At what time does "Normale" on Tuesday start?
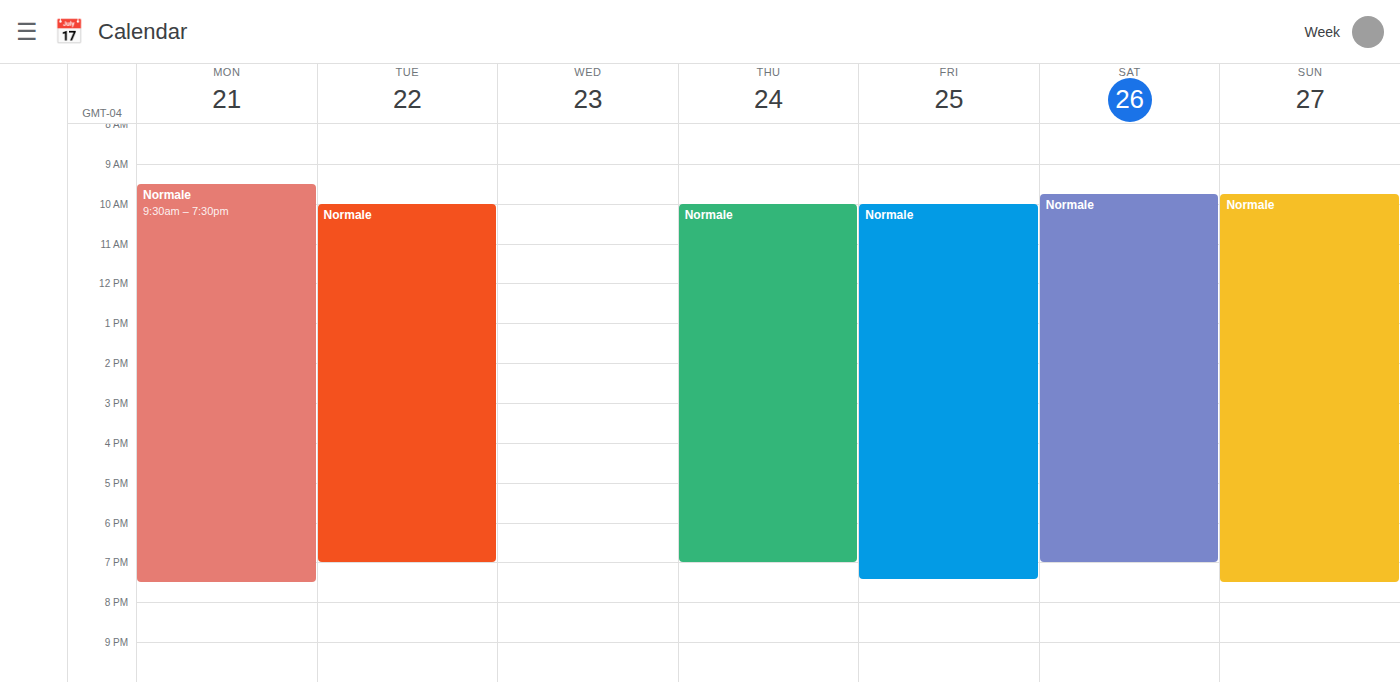
10:00 AM